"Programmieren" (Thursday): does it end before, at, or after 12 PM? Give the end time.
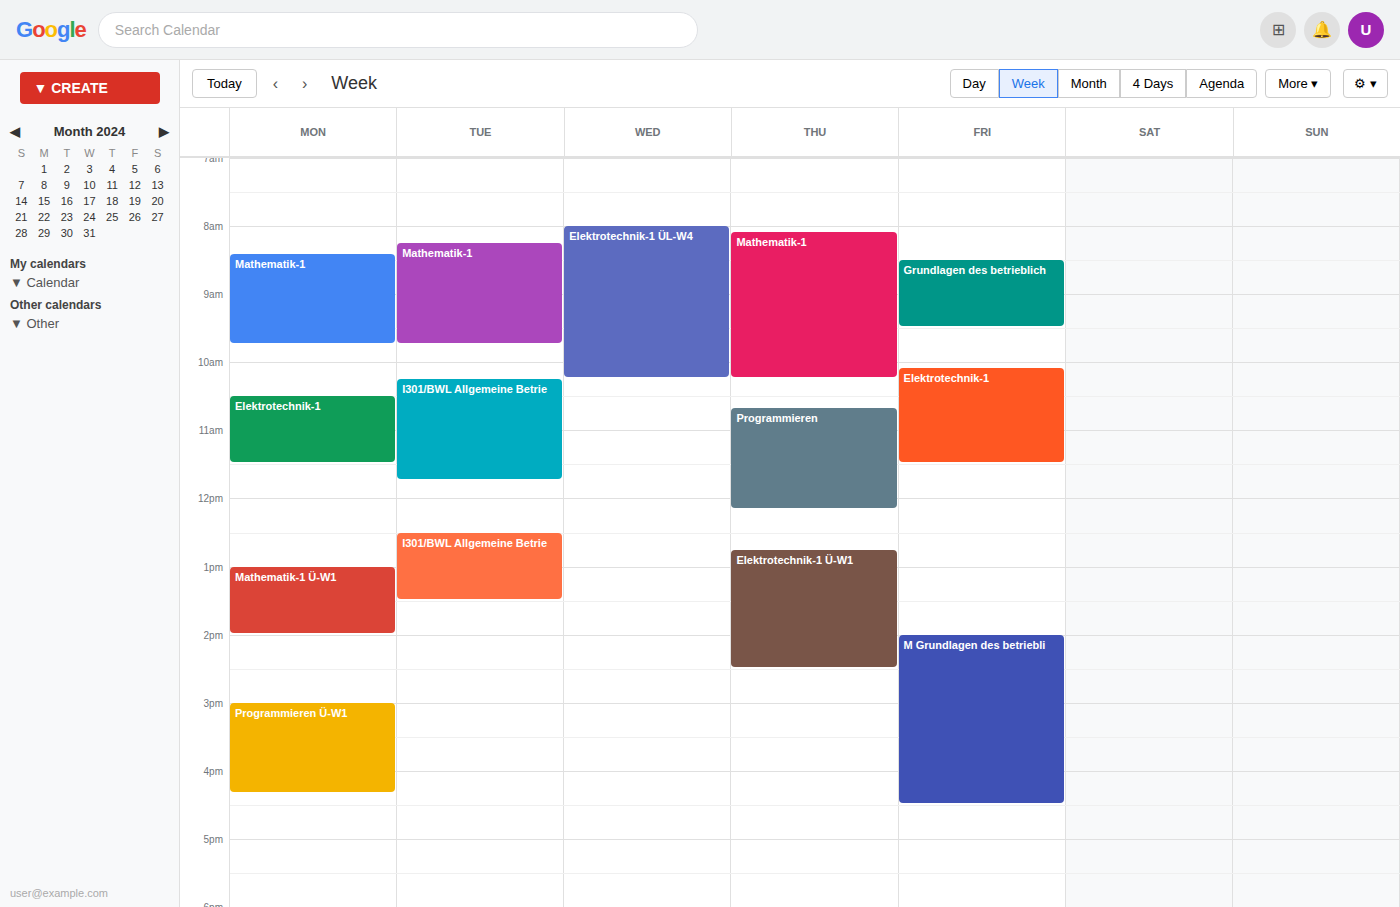
12:10 PM -- after 12 PM, 10 minutes below the 12 PM line.